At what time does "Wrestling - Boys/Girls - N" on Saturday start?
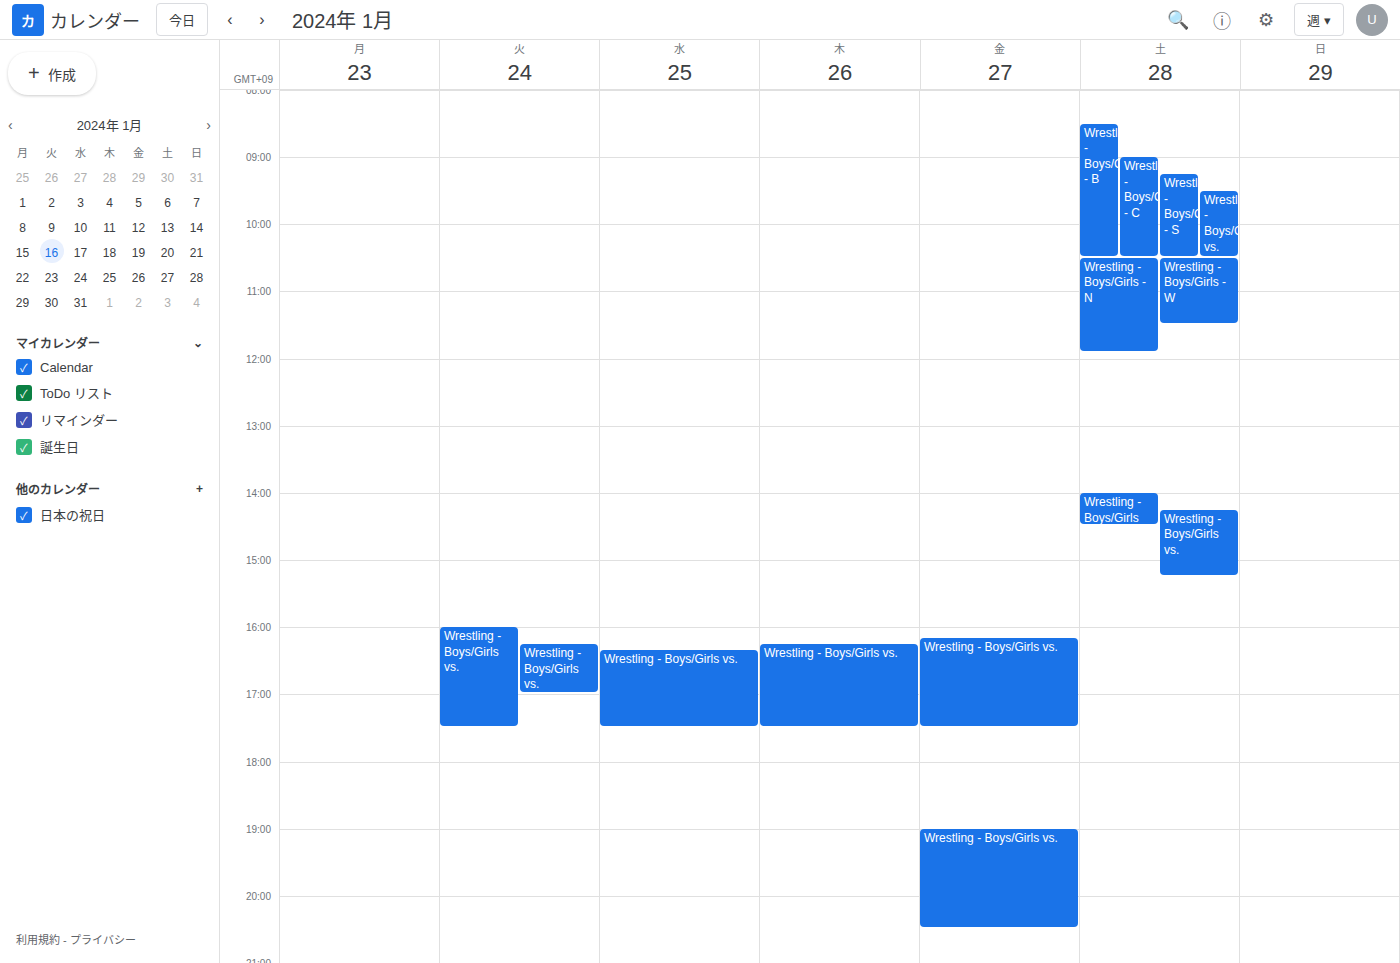
10:30 AM